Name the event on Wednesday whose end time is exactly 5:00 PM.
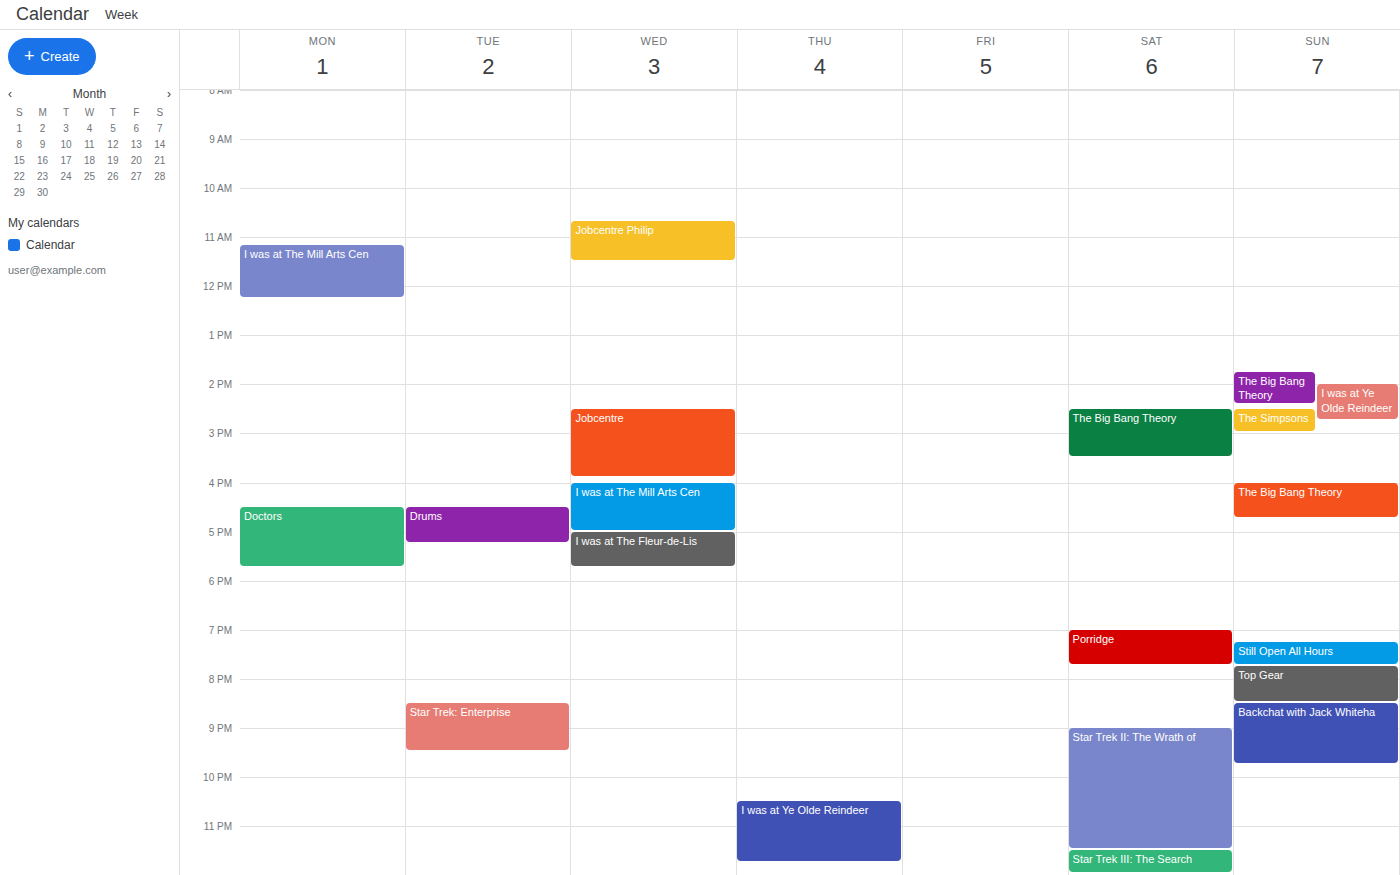
"I was at The Mill Arts Cen"